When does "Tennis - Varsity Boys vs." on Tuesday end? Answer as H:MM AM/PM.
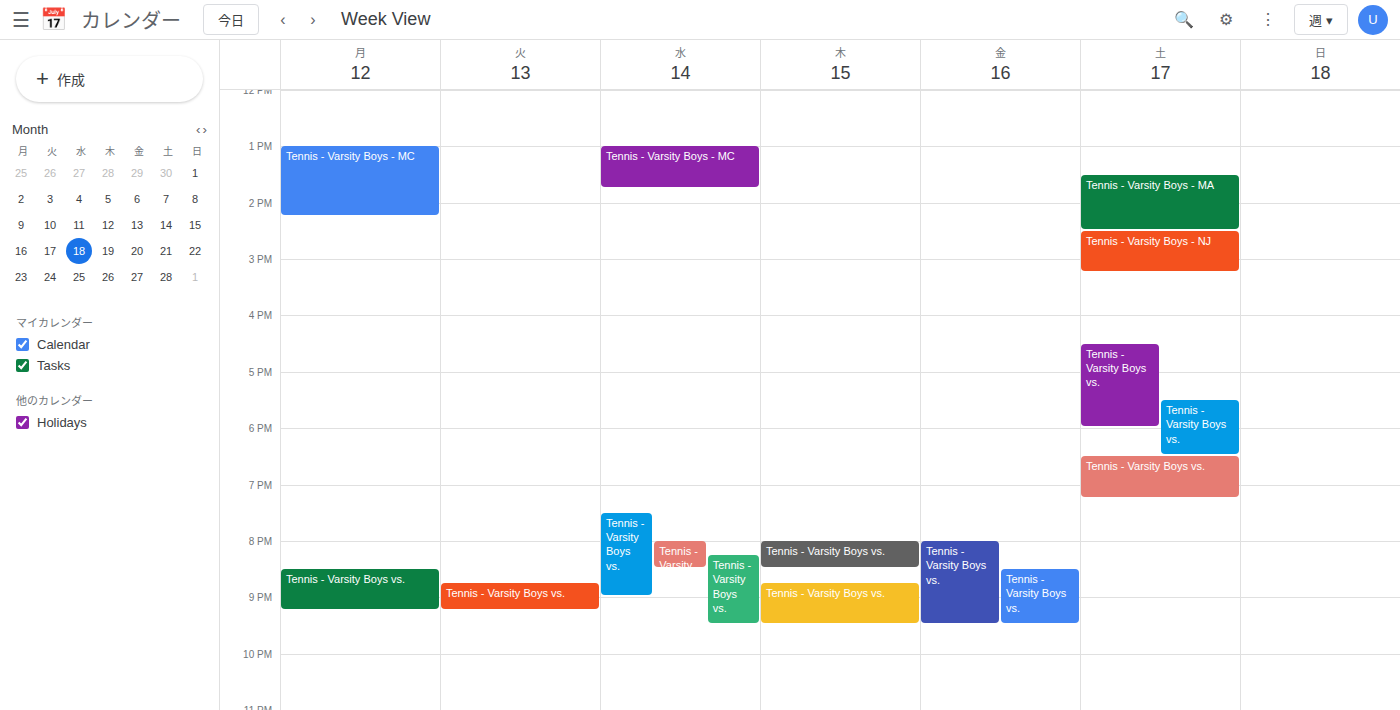
9:15 PM